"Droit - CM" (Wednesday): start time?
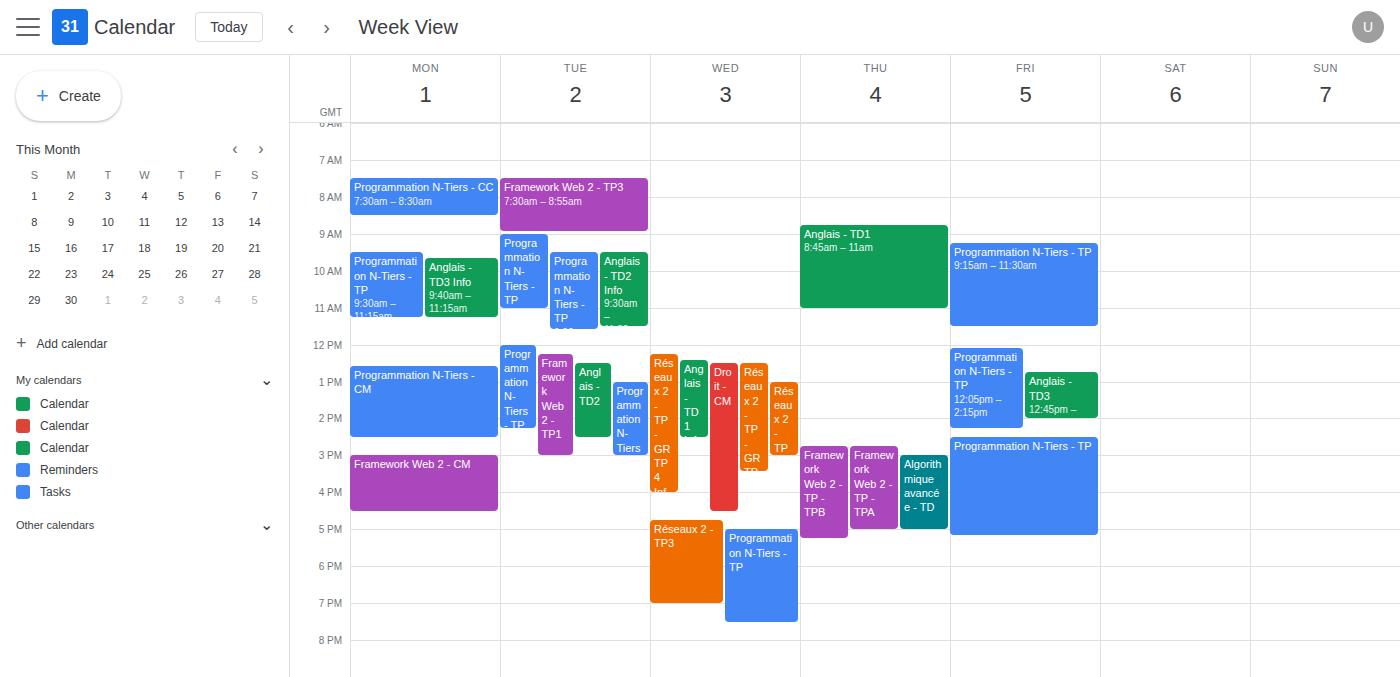
12:30 PM